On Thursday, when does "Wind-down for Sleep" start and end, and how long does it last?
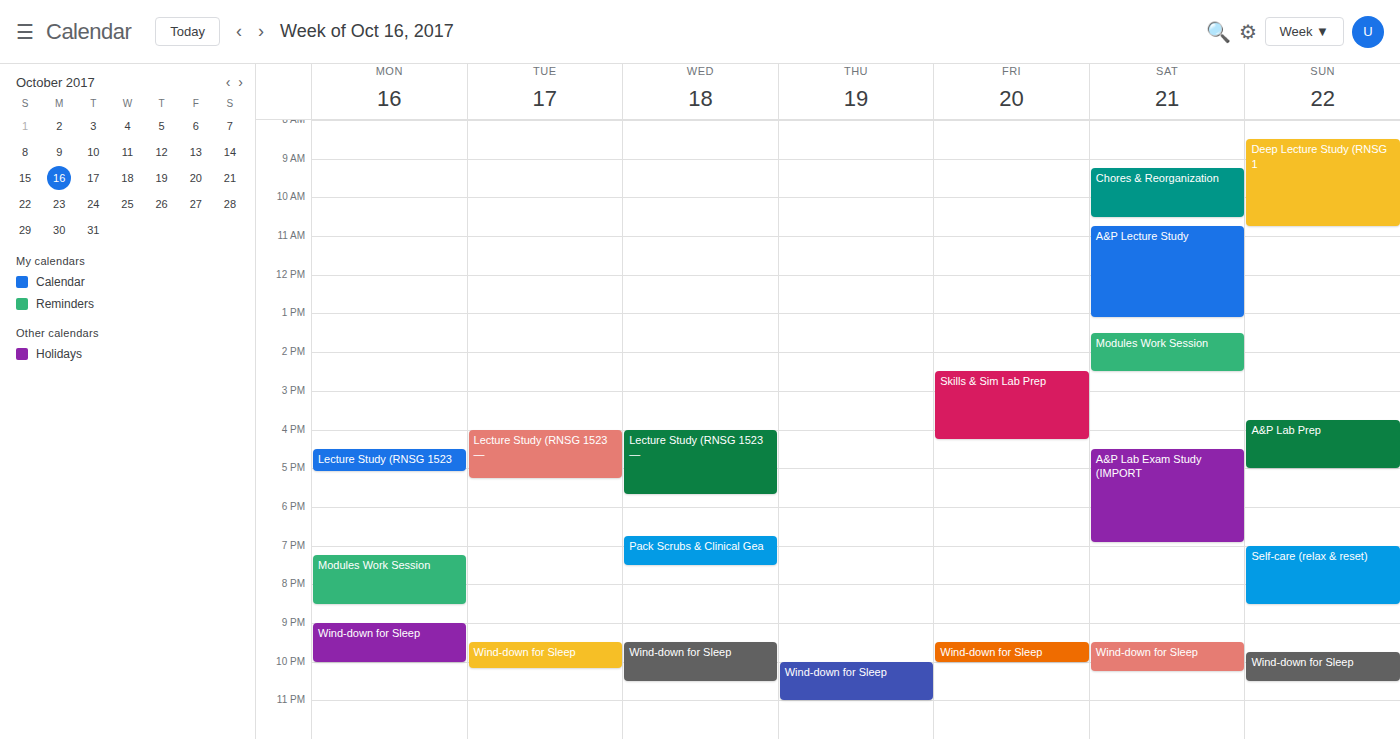
10:00 PM to 11:00 PM, 1 hour